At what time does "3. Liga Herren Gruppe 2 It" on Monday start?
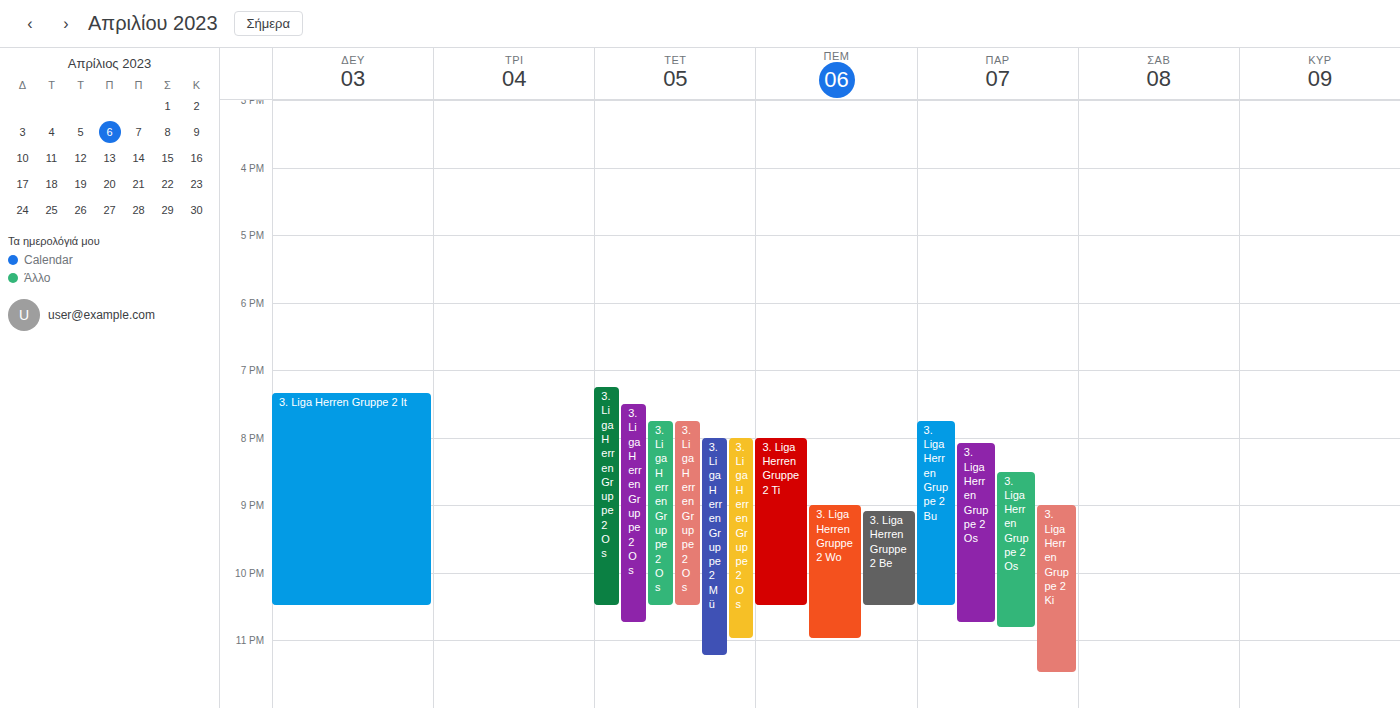
7:20 PM